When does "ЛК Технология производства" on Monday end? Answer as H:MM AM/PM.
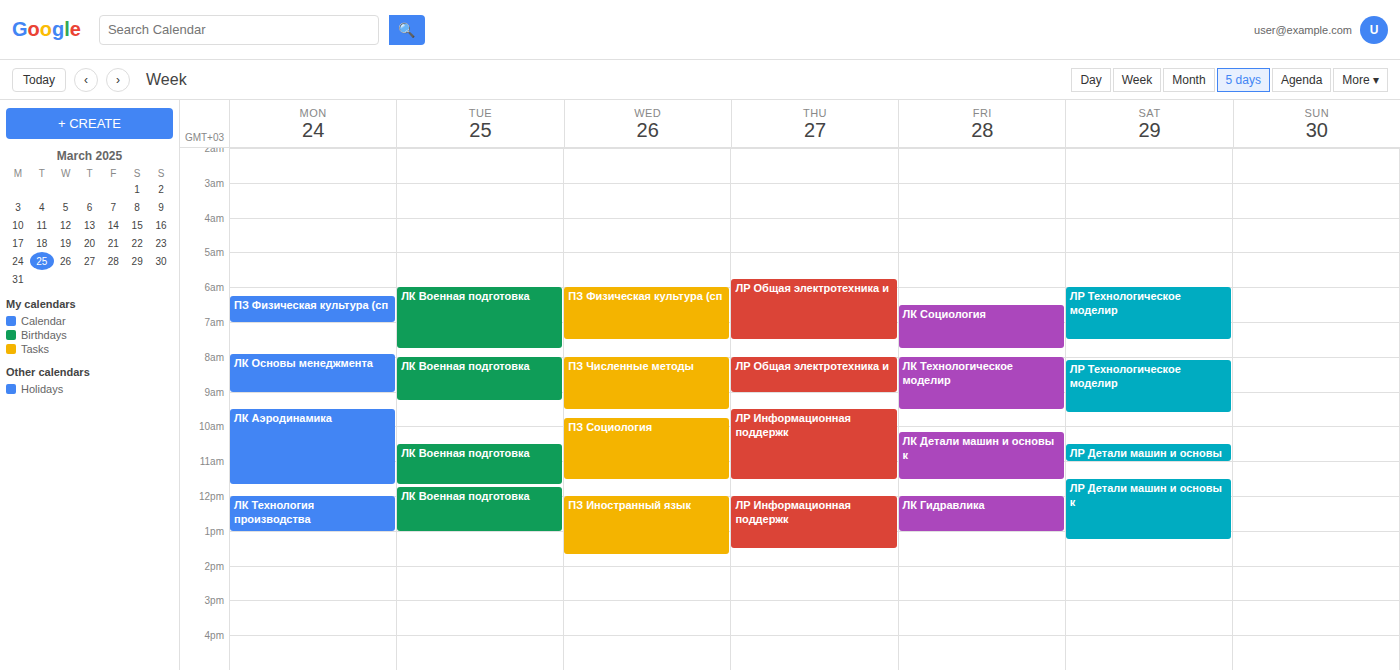
1:00 PM